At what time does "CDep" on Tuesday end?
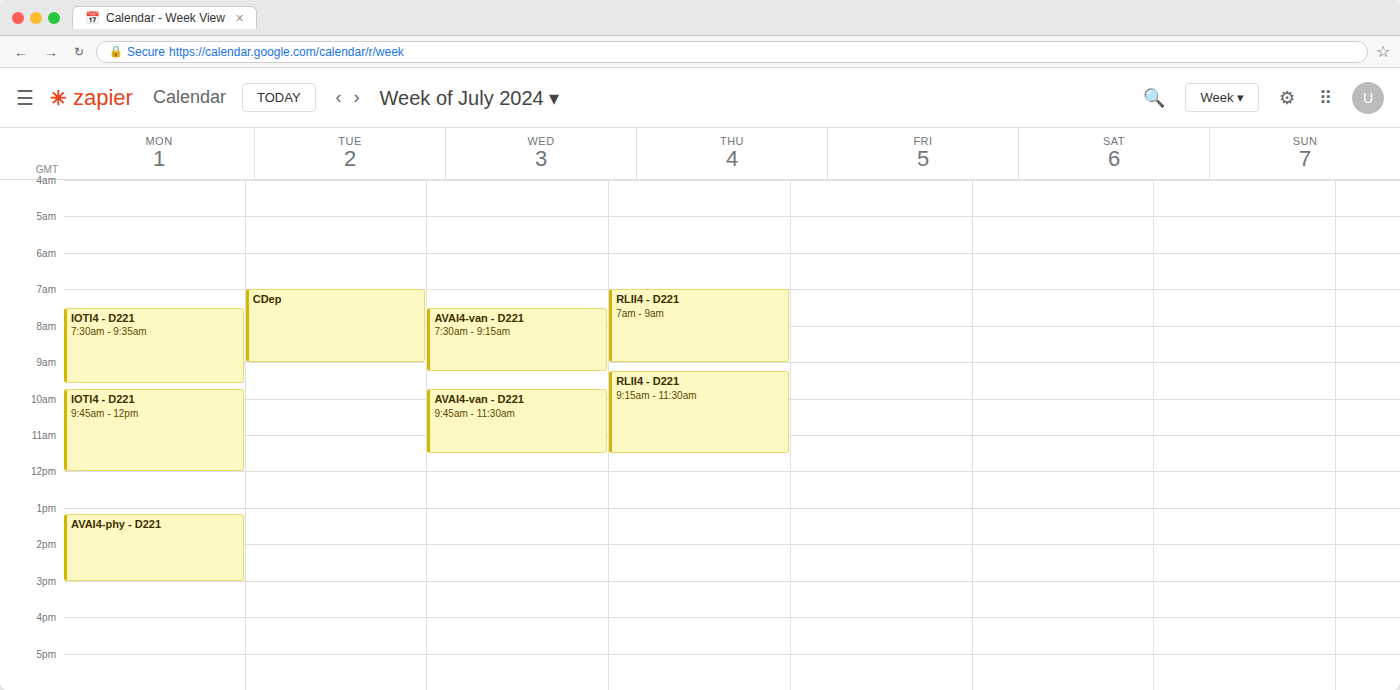
9:00 AM